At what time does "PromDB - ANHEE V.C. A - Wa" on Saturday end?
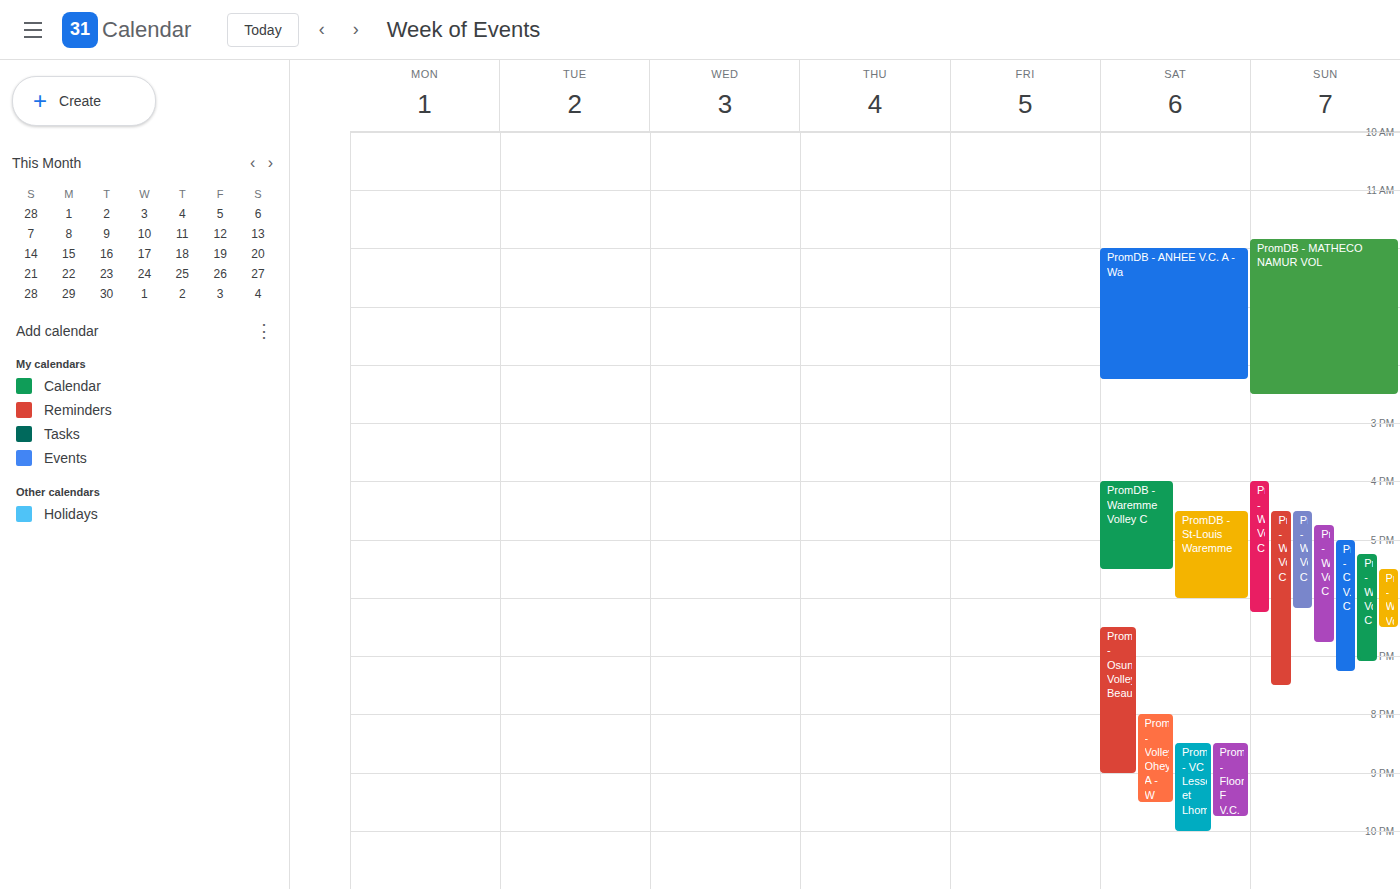
2:15 PM